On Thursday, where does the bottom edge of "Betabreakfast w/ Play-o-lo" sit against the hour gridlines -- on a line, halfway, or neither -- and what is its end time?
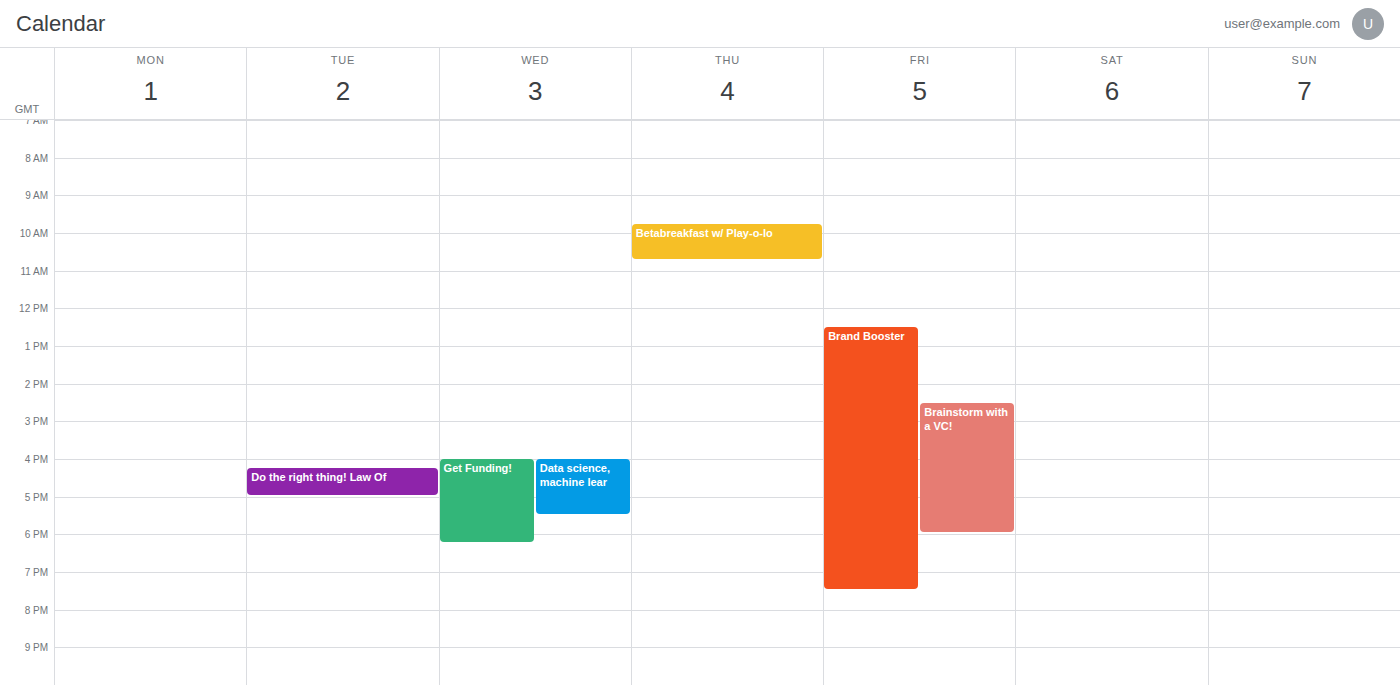
10:45 AM -- neither: three quarters of the way from the 10 AM line to the 11 AM line.